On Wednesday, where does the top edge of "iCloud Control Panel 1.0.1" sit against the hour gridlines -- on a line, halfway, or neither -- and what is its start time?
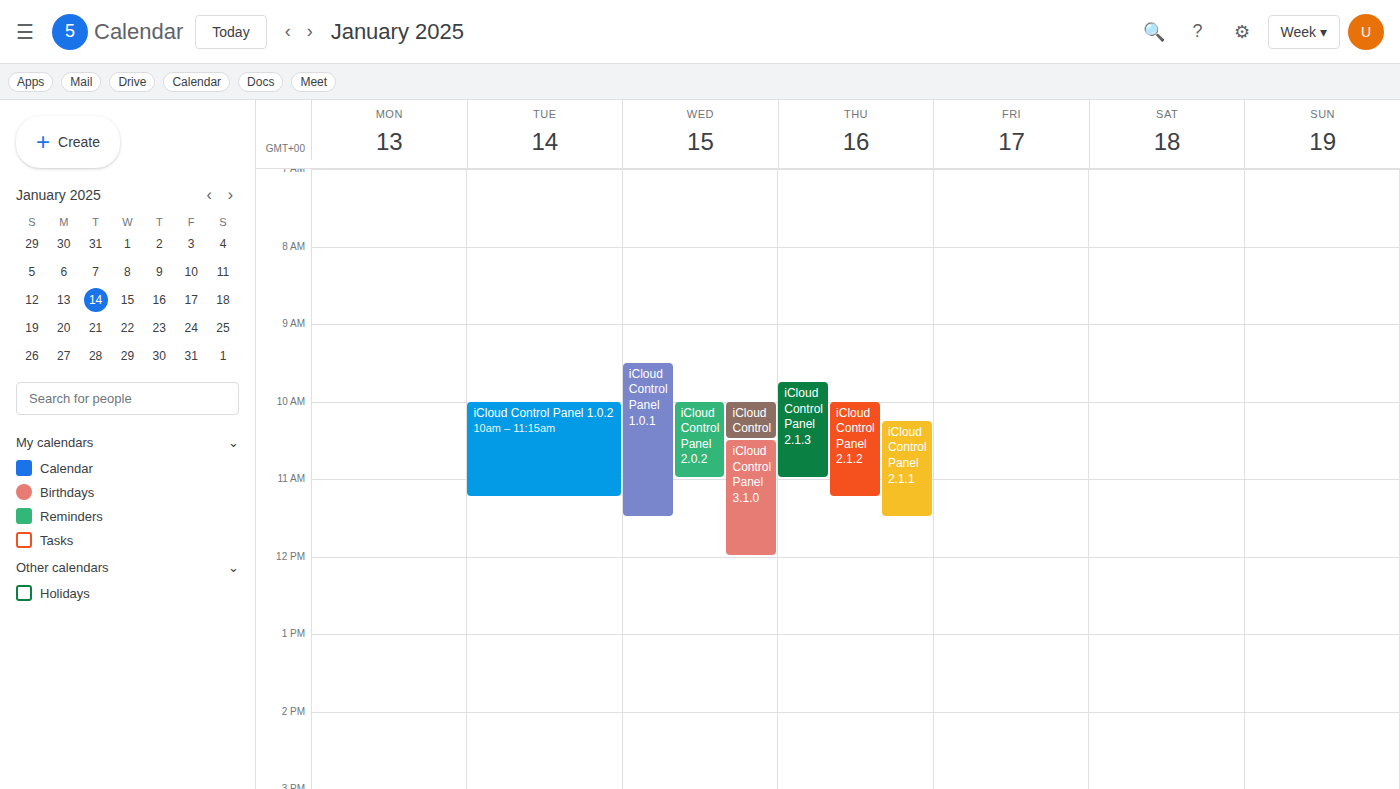
9:30 AM -- halfway between the 9 AM and 10 AM lines.